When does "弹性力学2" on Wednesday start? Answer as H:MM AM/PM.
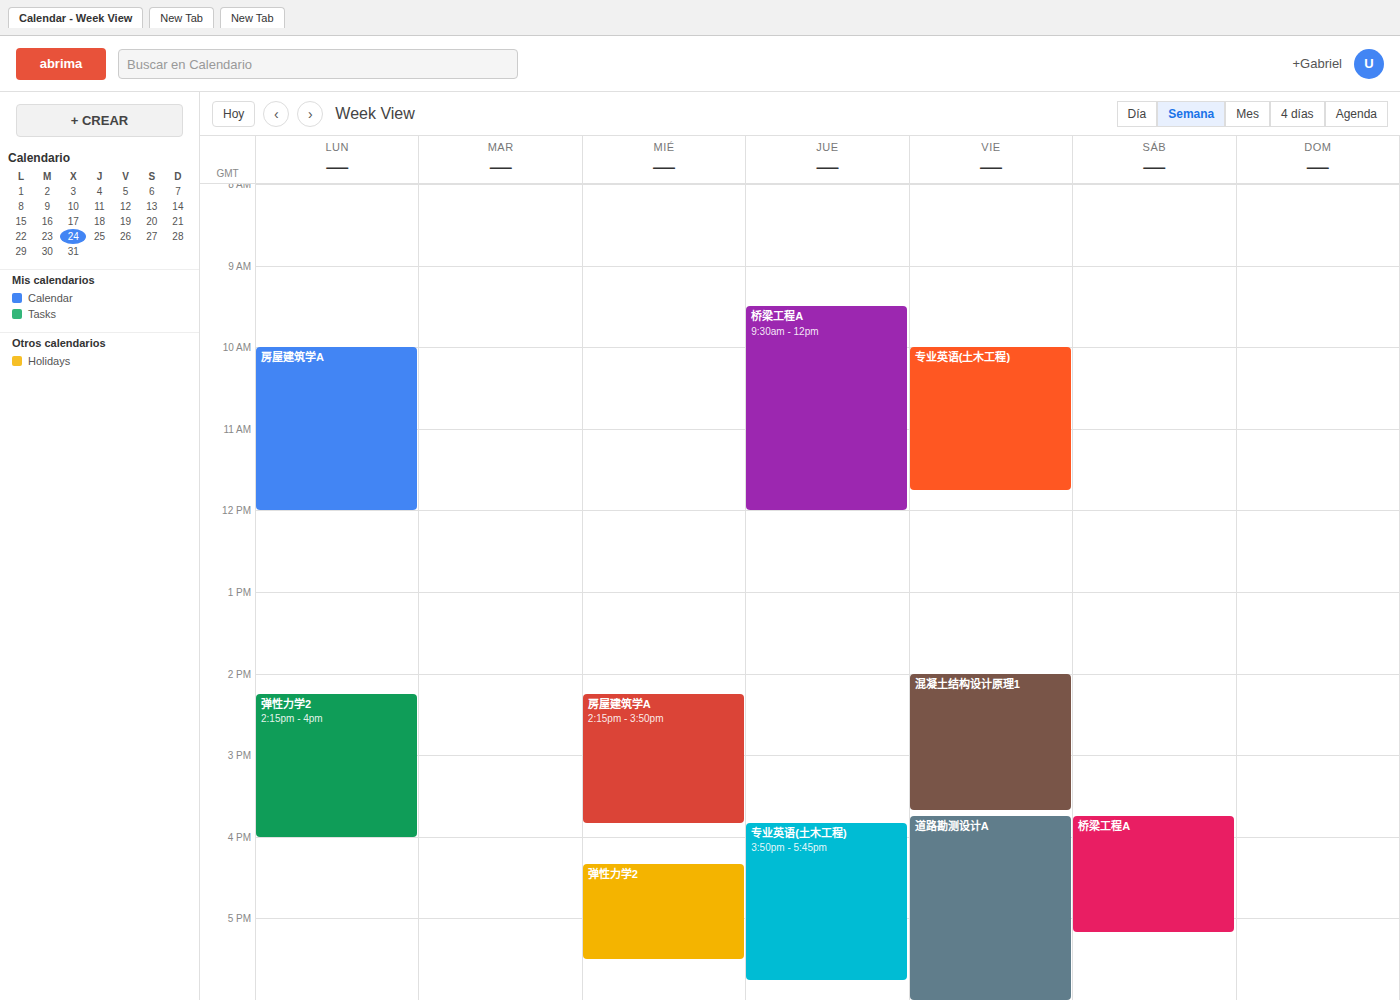
4:20 PM